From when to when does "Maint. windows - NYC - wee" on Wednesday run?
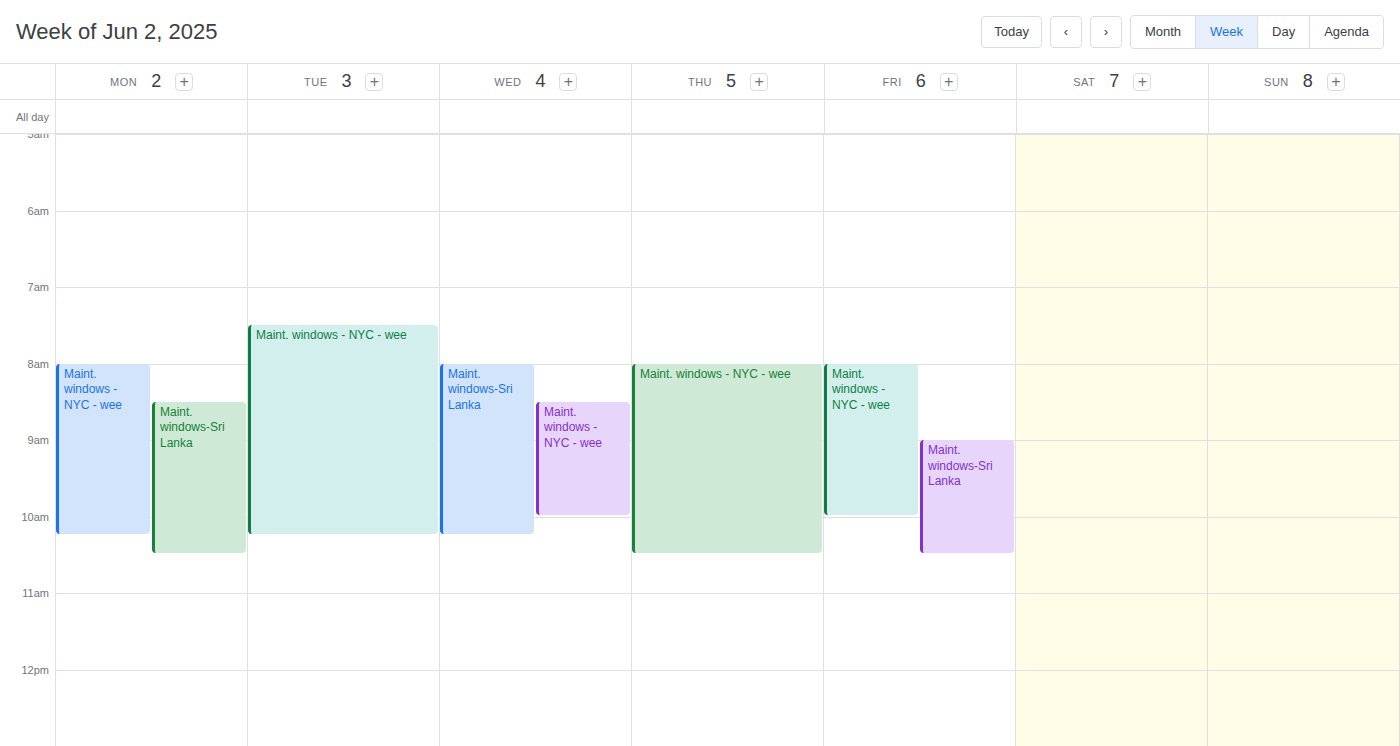
8:30 AM to 10:00 AM